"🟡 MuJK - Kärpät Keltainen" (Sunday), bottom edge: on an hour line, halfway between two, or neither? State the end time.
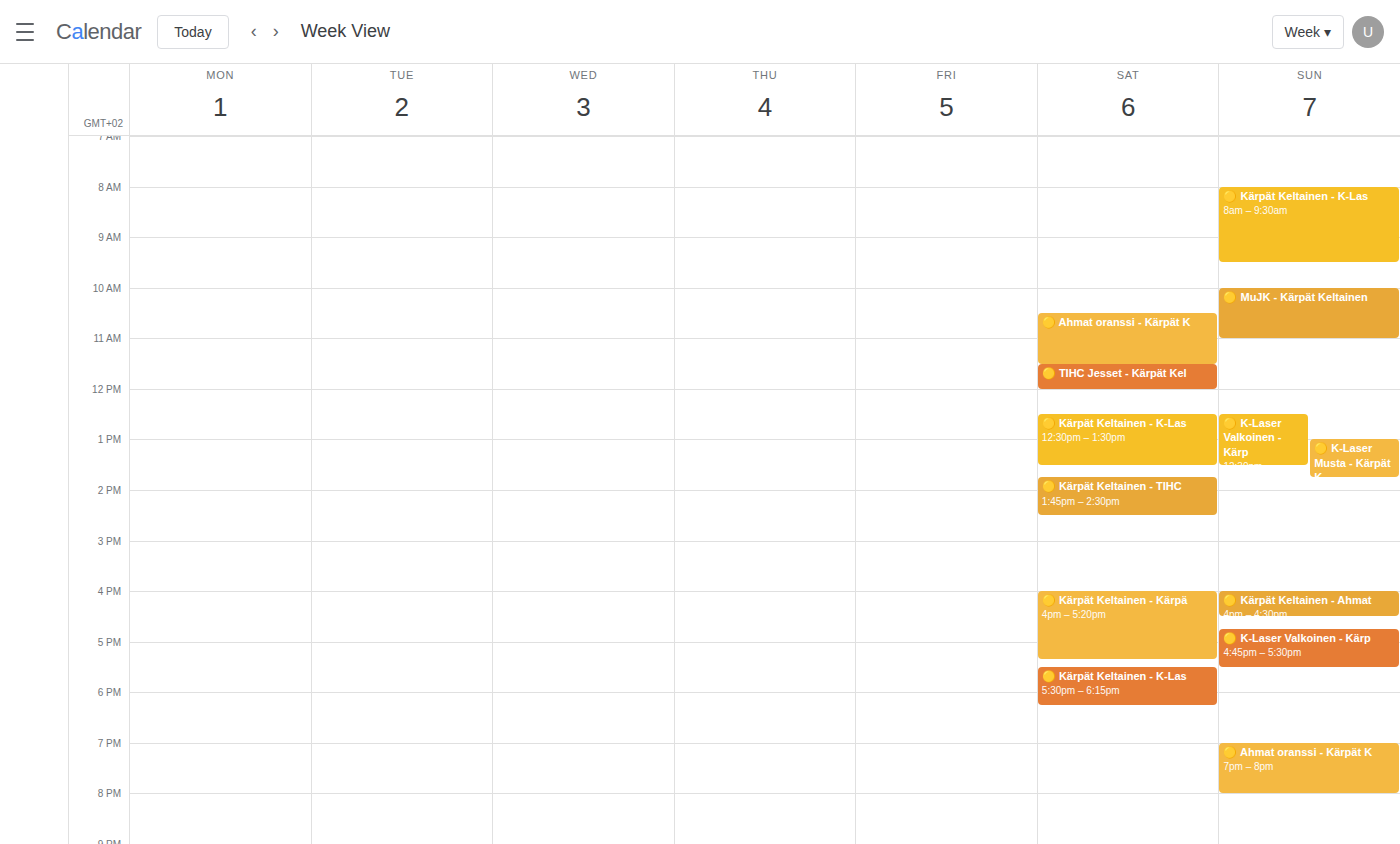
11:00 AM -- exactly on the 11 AM line.